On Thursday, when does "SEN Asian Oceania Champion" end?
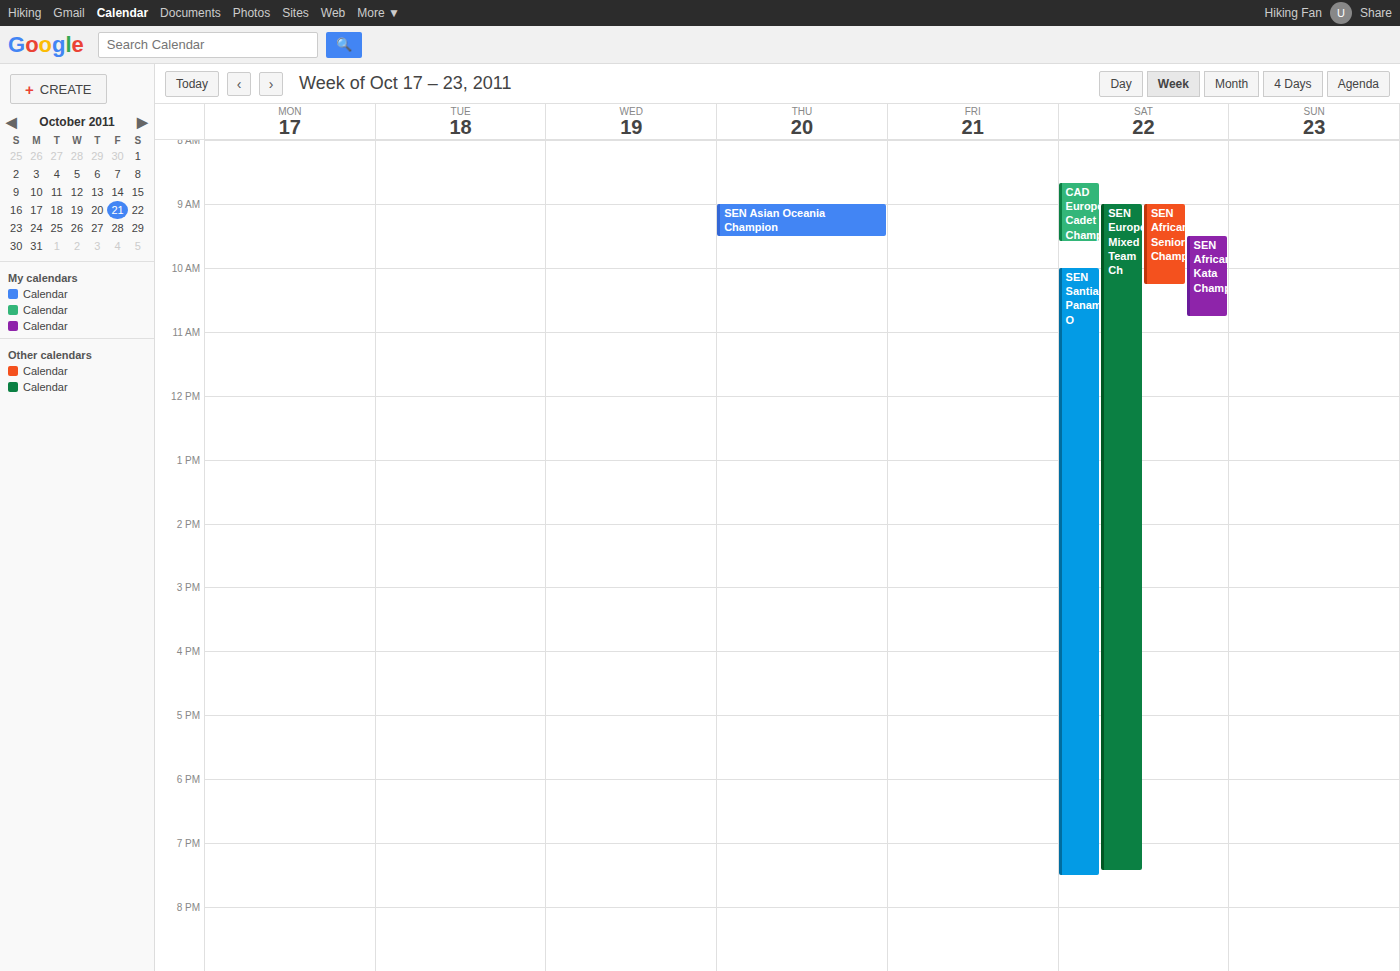
9:30 AM